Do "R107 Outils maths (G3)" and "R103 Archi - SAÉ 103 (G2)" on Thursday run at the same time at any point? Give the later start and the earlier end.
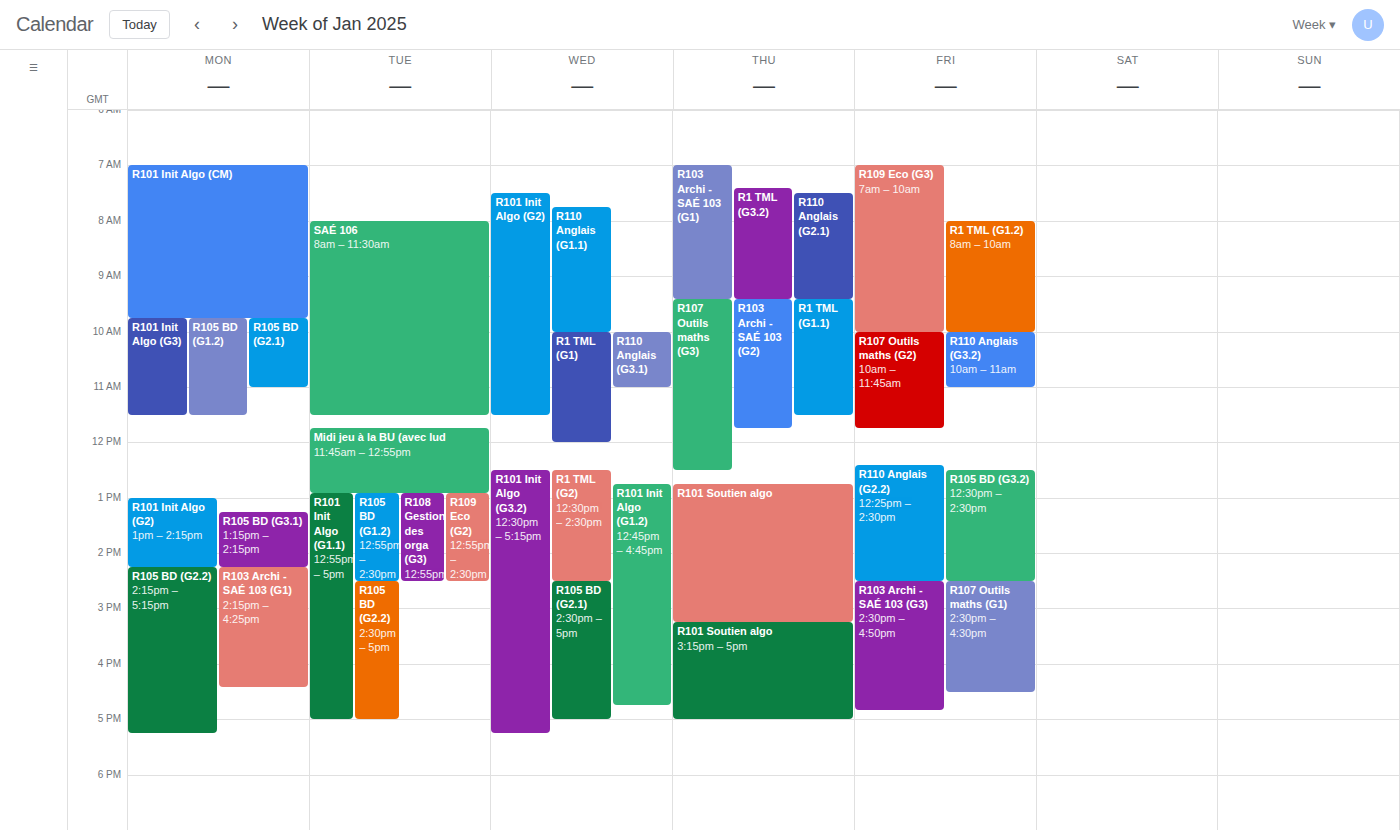
"R103 Archi - SAÉ 103 (G2)" runs 9:25 AM to 11:45 AM, inside "R107 Outils maths (G3)" -- they overlap.